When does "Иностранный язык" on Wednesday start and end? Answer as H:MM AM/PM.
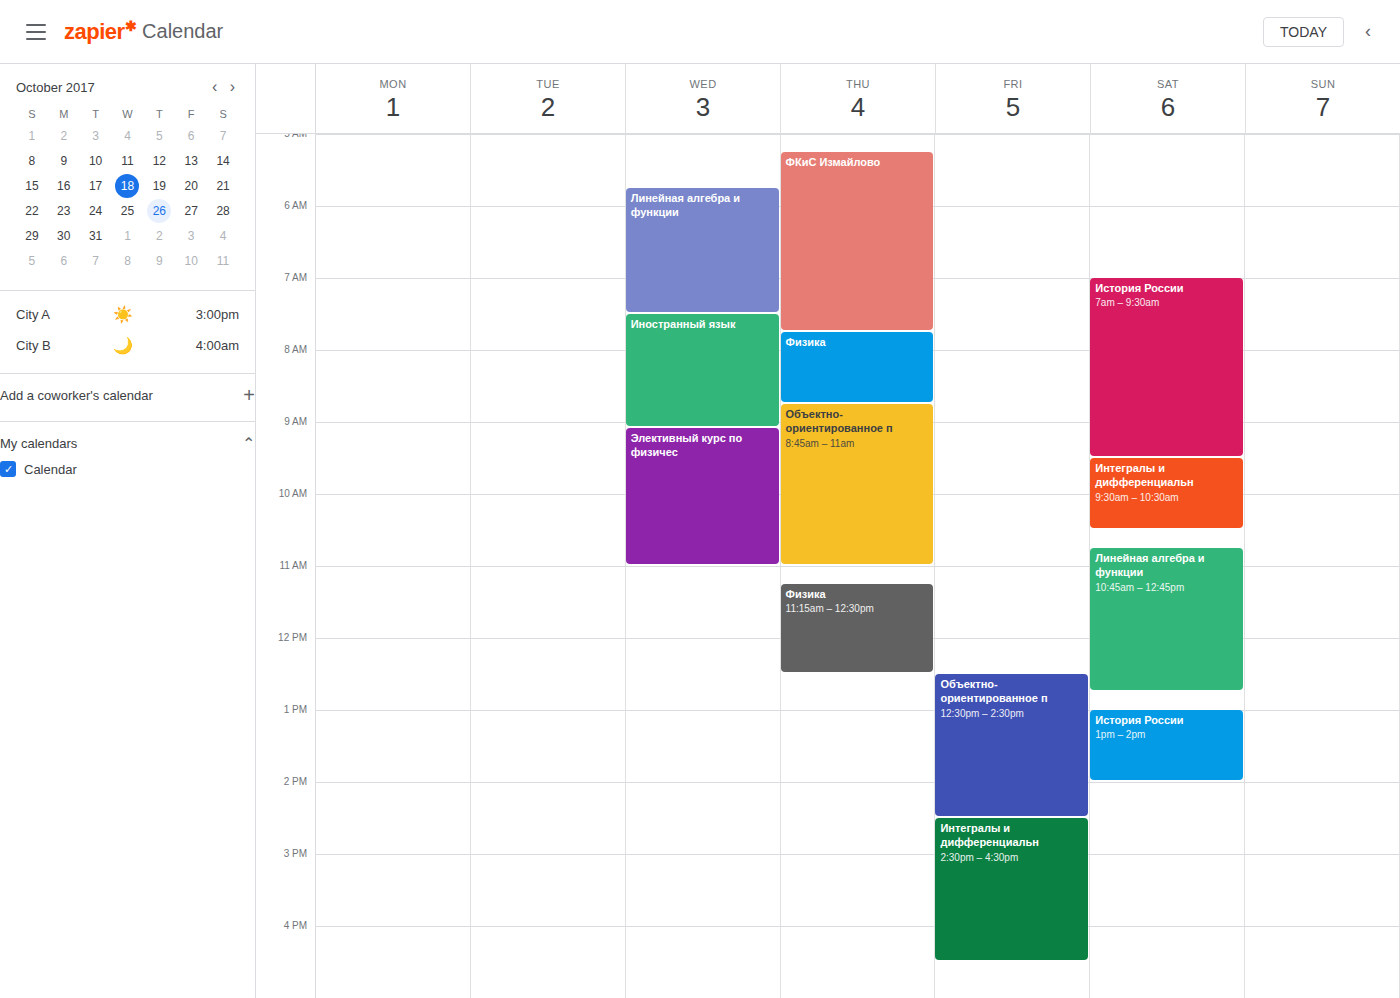
7:30 AM to 9:05 AM